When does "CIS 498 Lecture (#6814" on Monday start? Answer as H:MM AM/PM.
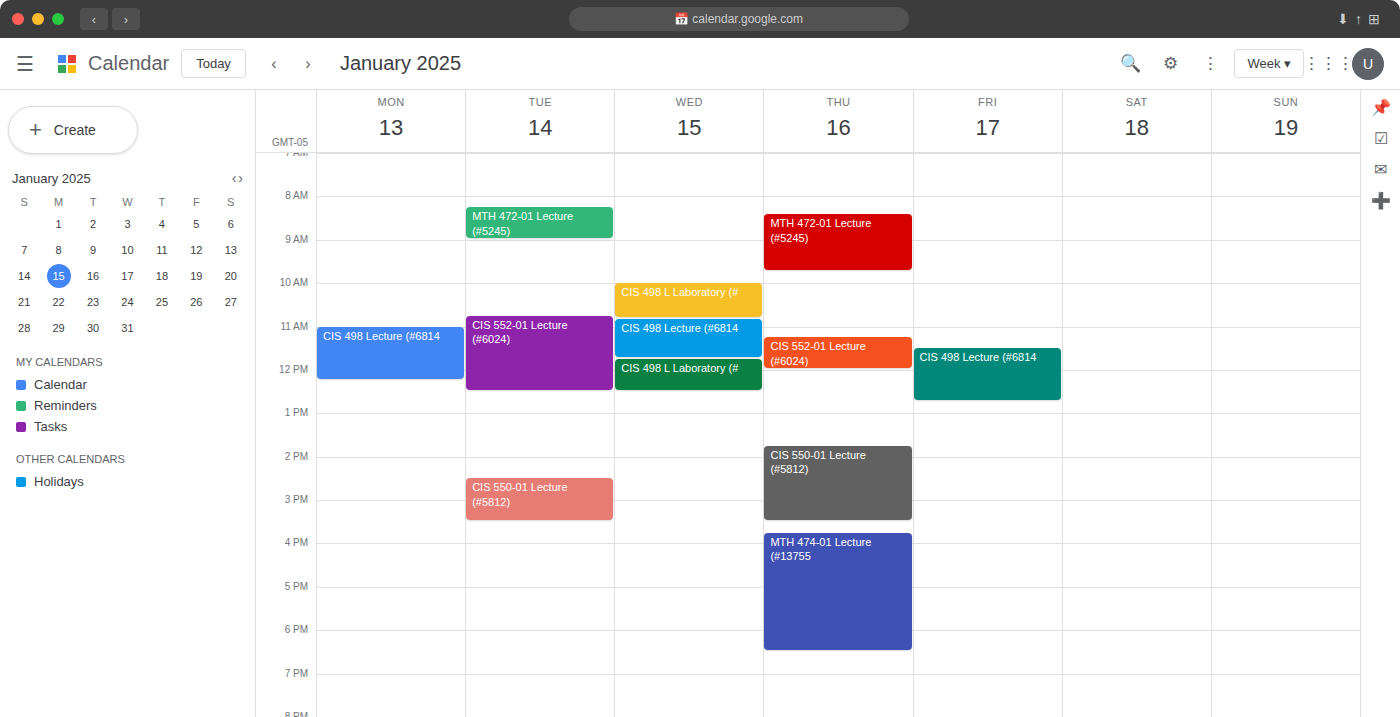
11:00 AM